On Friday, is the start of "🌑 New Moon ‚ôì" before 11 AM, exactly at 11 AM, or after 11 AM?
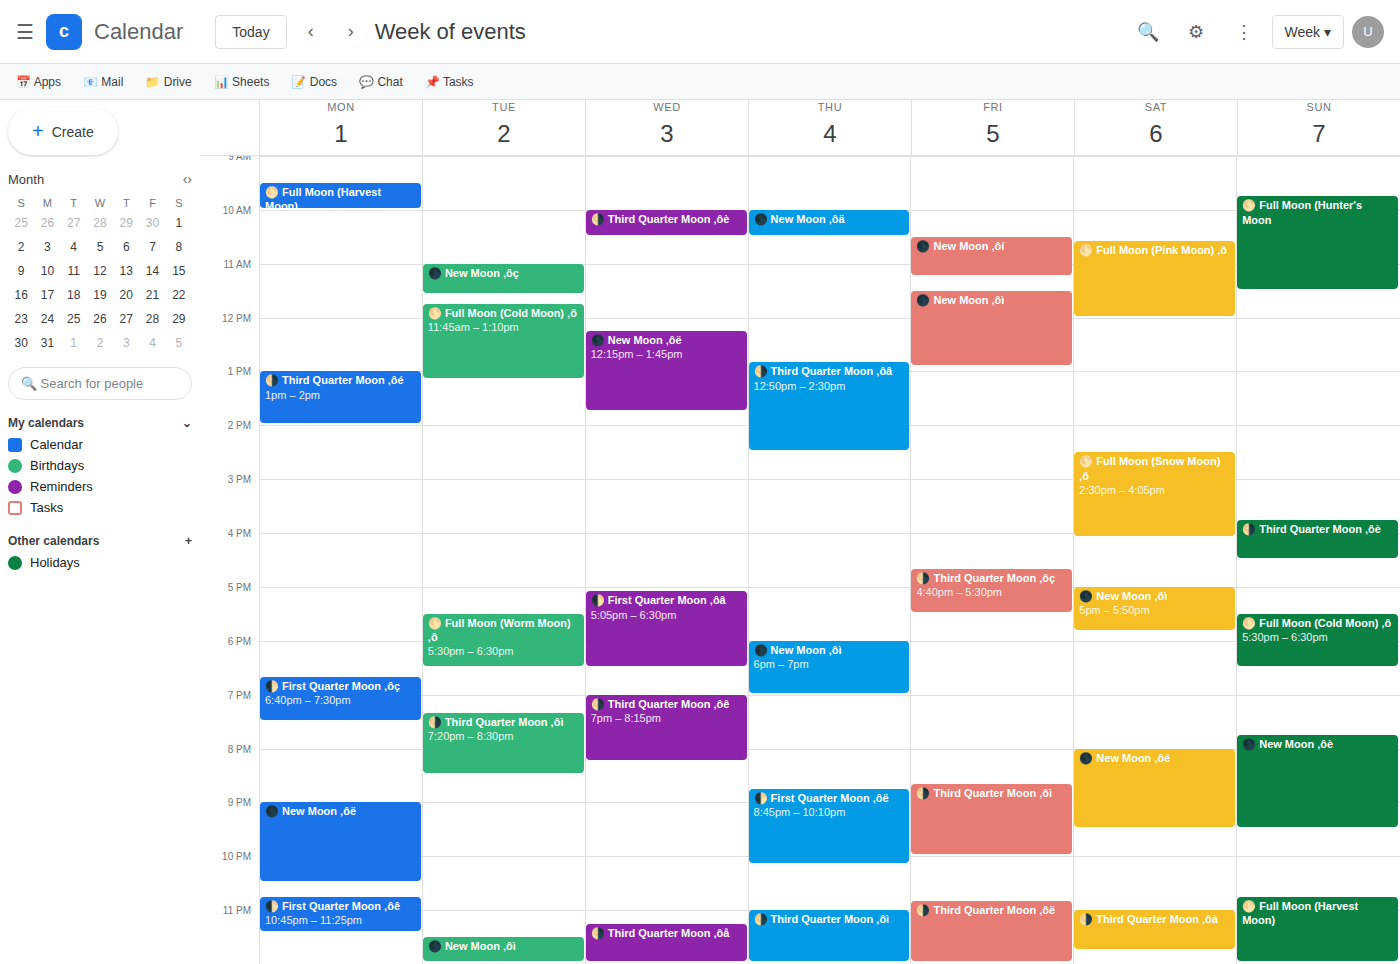
11:30 AM -- after 11 AM, 30 minutes below the 11 AM line.